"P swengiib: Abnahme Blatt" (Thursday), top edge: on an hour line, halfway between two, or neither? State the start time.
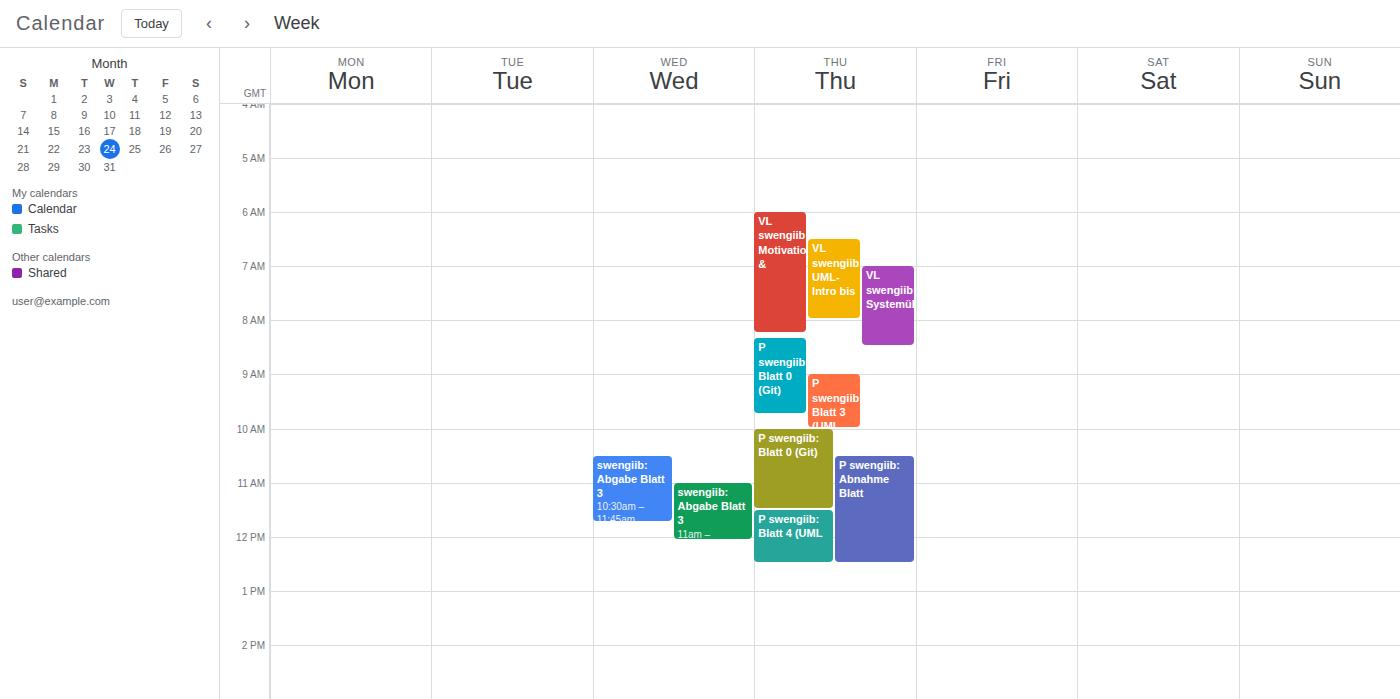
10:30 AM -- halfway between the 10 AM and 11 AM lines.